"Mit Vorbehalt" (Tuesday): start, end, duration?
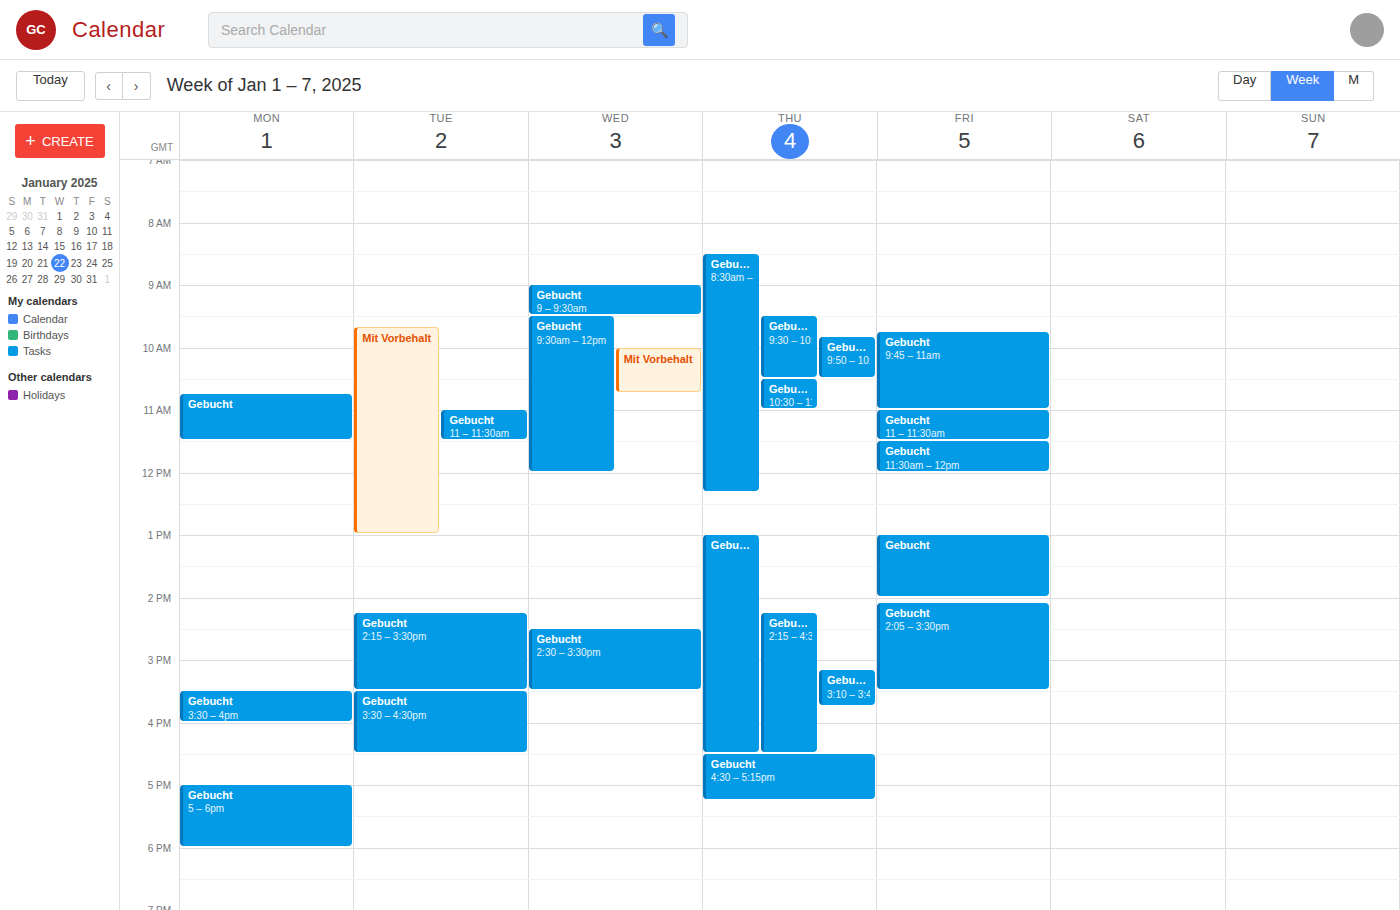
9:40 AM to 1:00 PM, 3 hours 20 minutes